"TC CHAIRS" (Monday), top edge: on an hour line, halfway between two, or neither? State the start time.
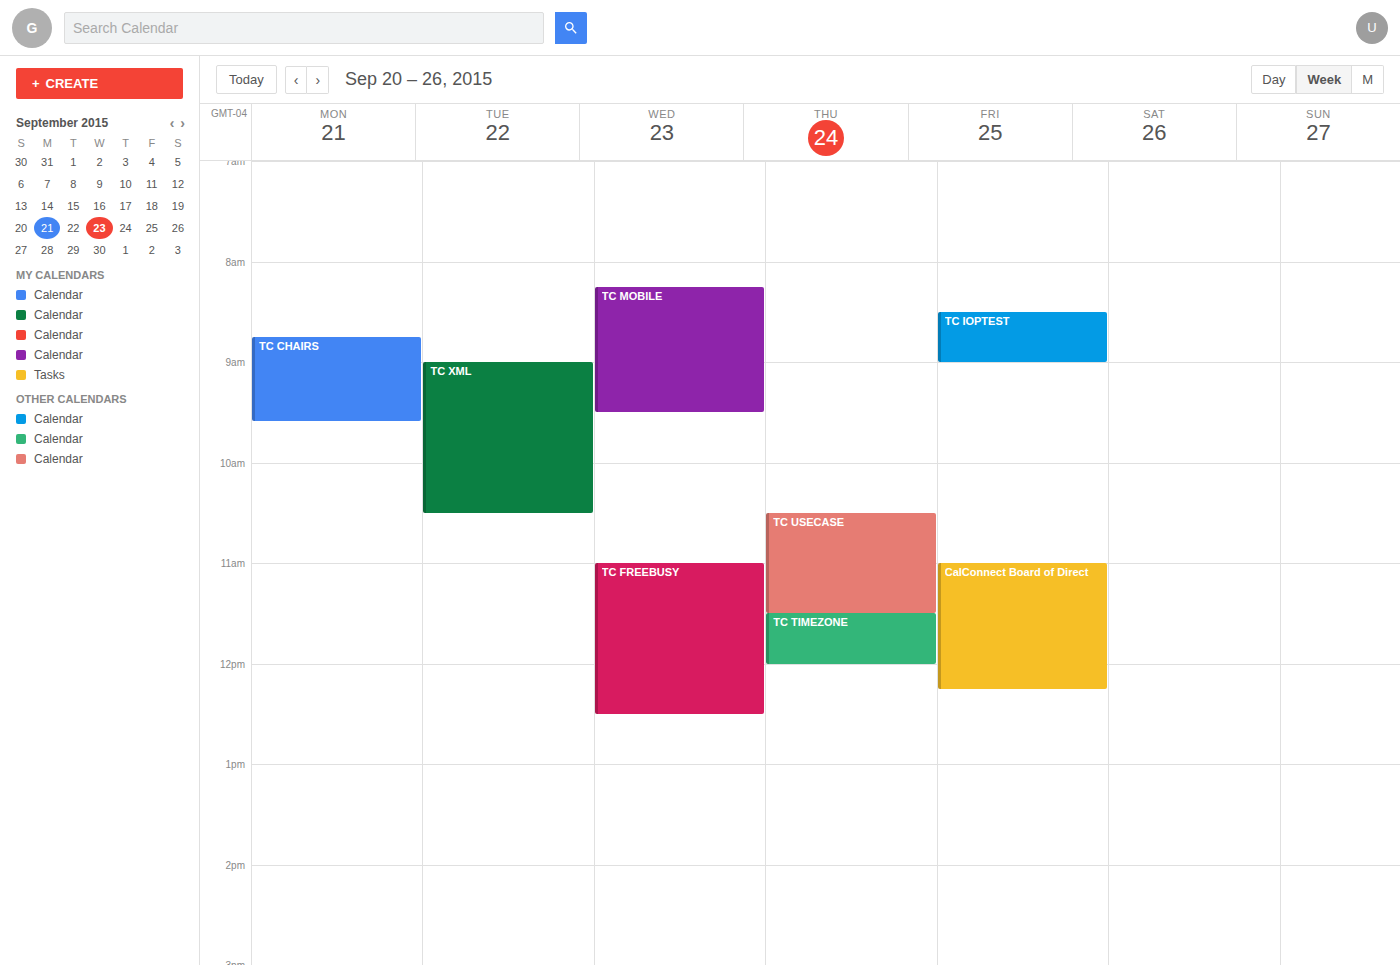
8:45 AM -- neither: three quarters of the way from the 8 AM line to the 9 AM line.